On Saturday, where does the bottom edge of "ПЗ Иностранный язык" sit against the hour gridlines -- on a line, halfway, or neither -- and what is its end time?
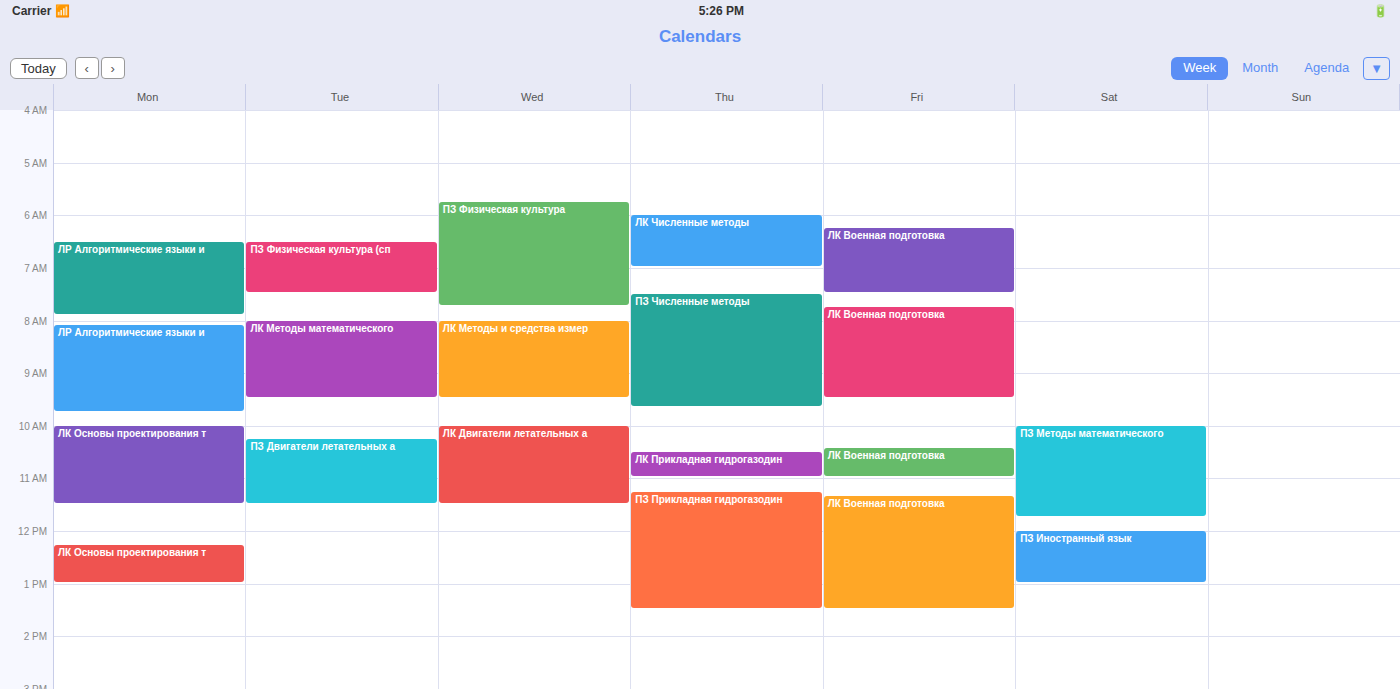
1:00 PM -- exactly on the 1 PM line.